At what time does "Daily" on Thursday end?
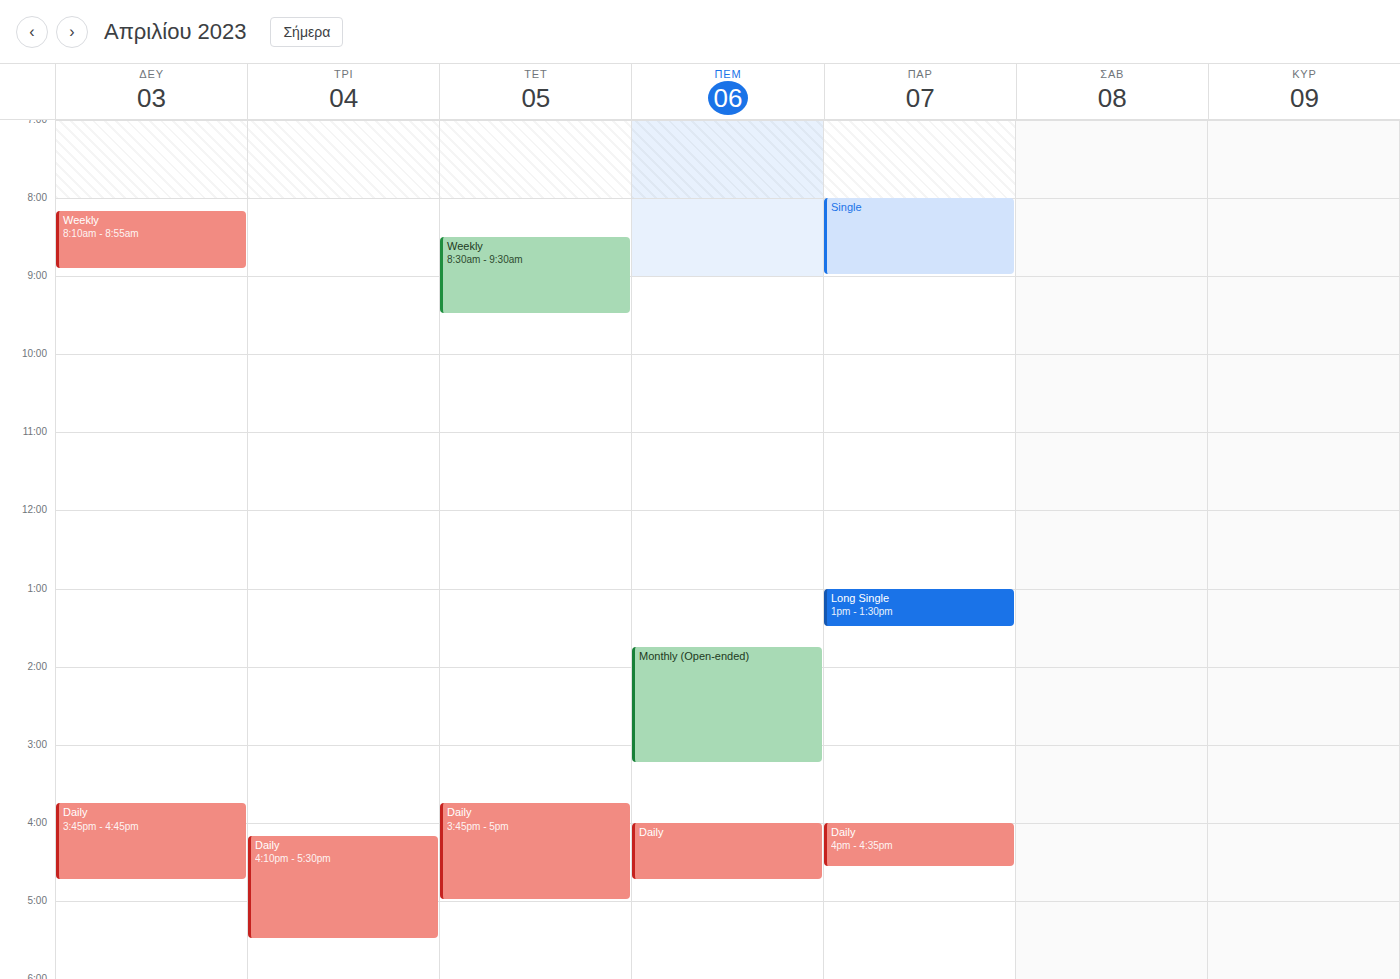
4:45 PM